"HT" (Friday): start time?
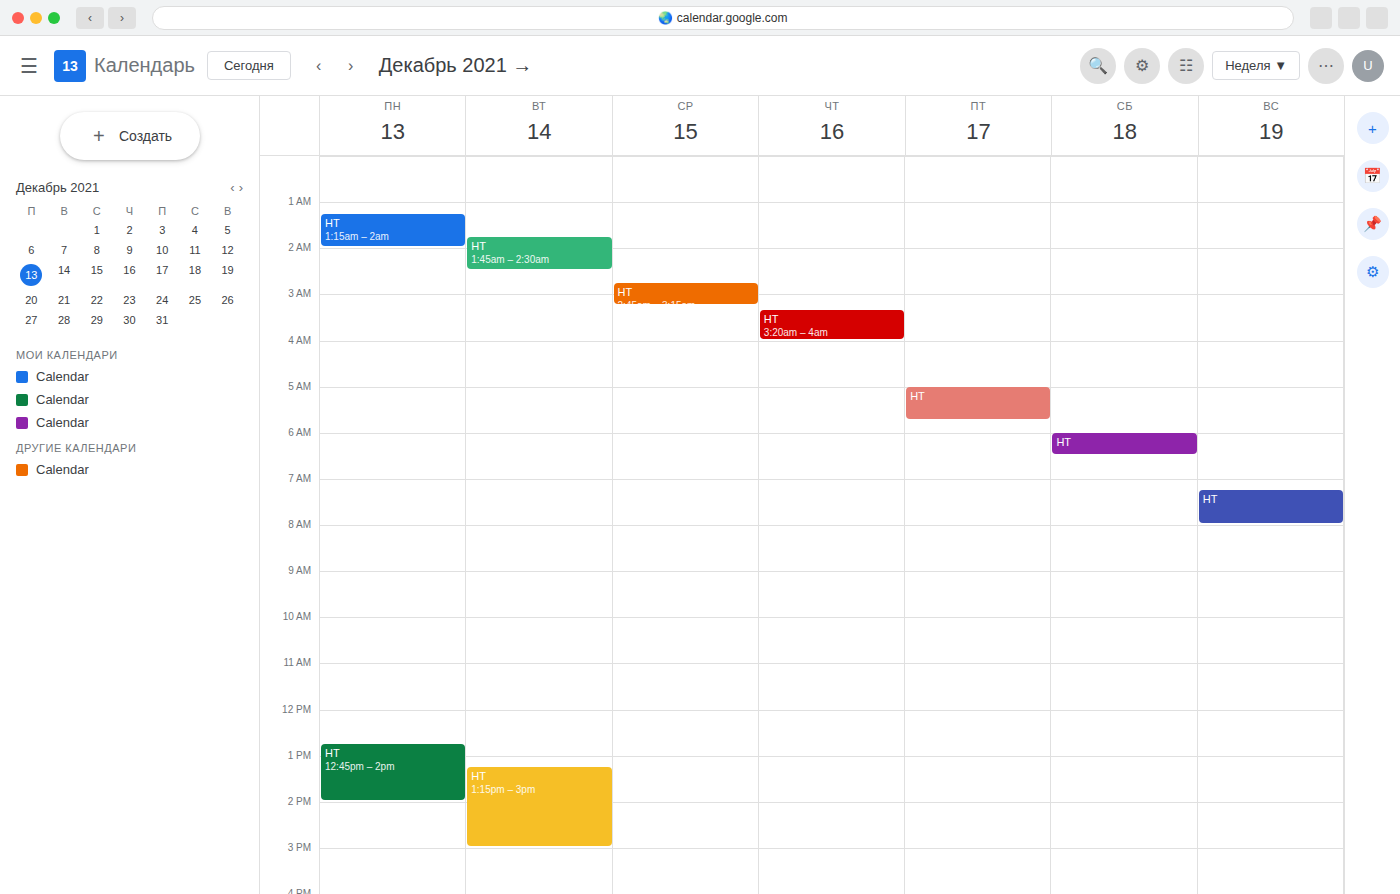
5:00 AM